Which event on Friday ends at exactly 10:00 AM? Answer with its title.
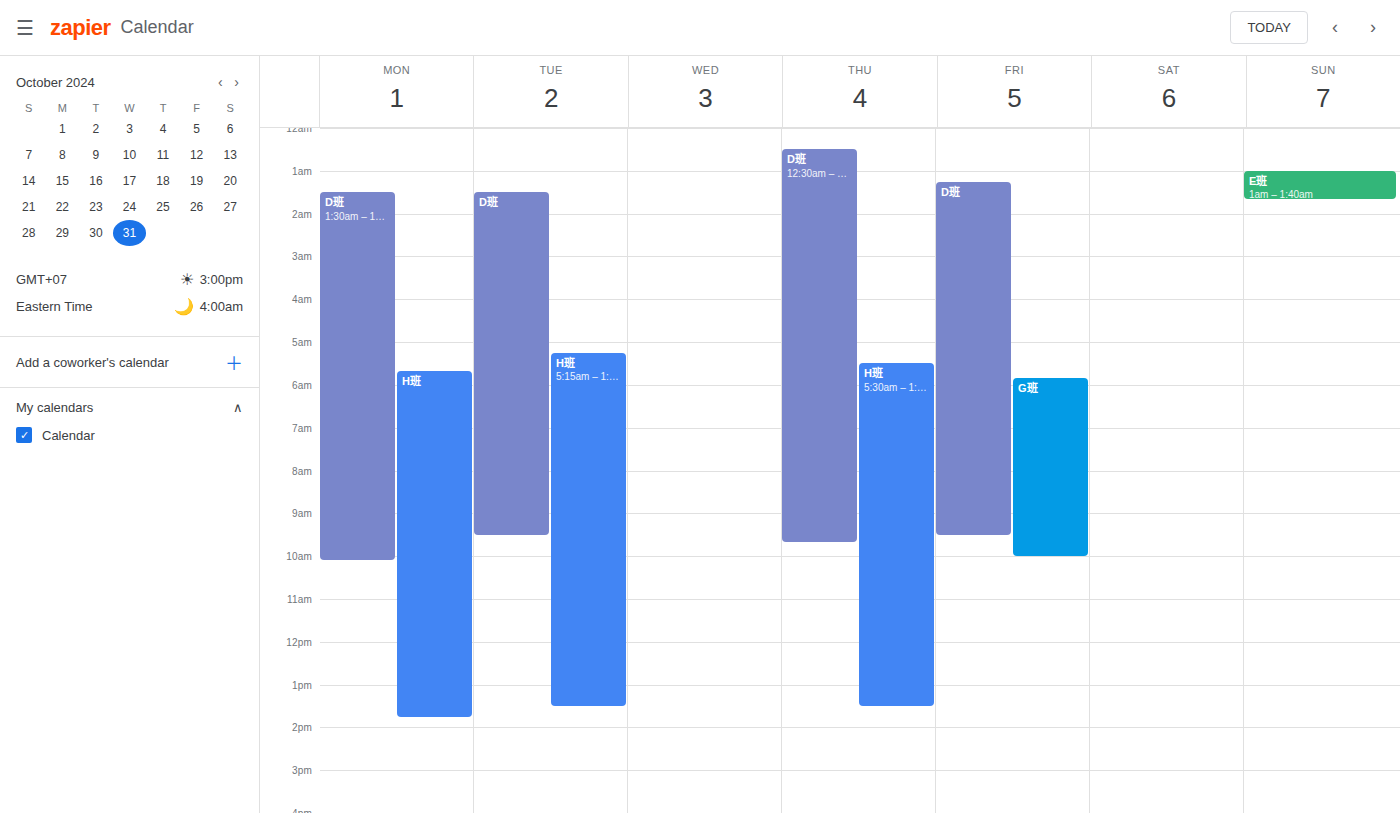
"G班"